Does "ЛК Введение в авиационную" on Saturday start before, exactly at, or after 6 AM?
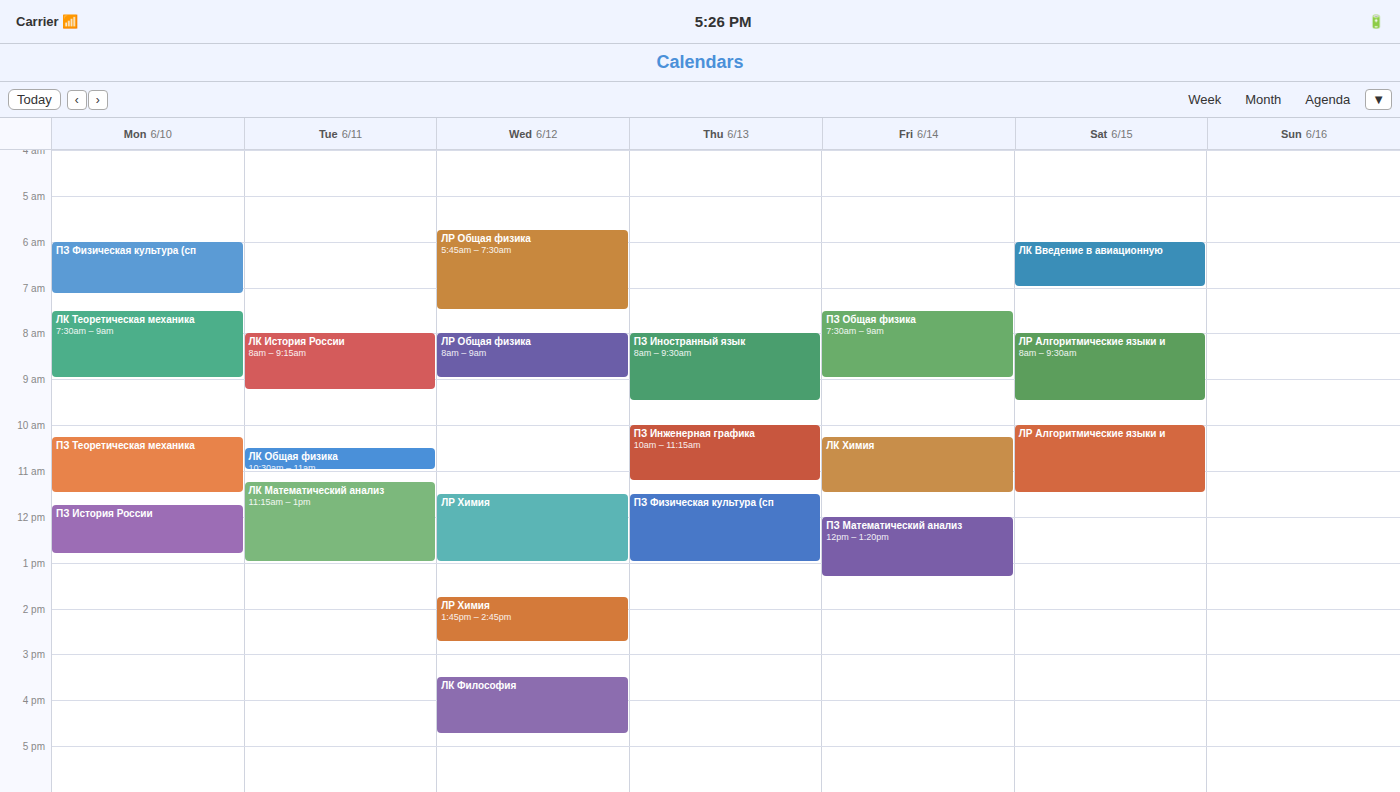
6:00 AM -- exactly at 6 AM, on the 6 AM line.